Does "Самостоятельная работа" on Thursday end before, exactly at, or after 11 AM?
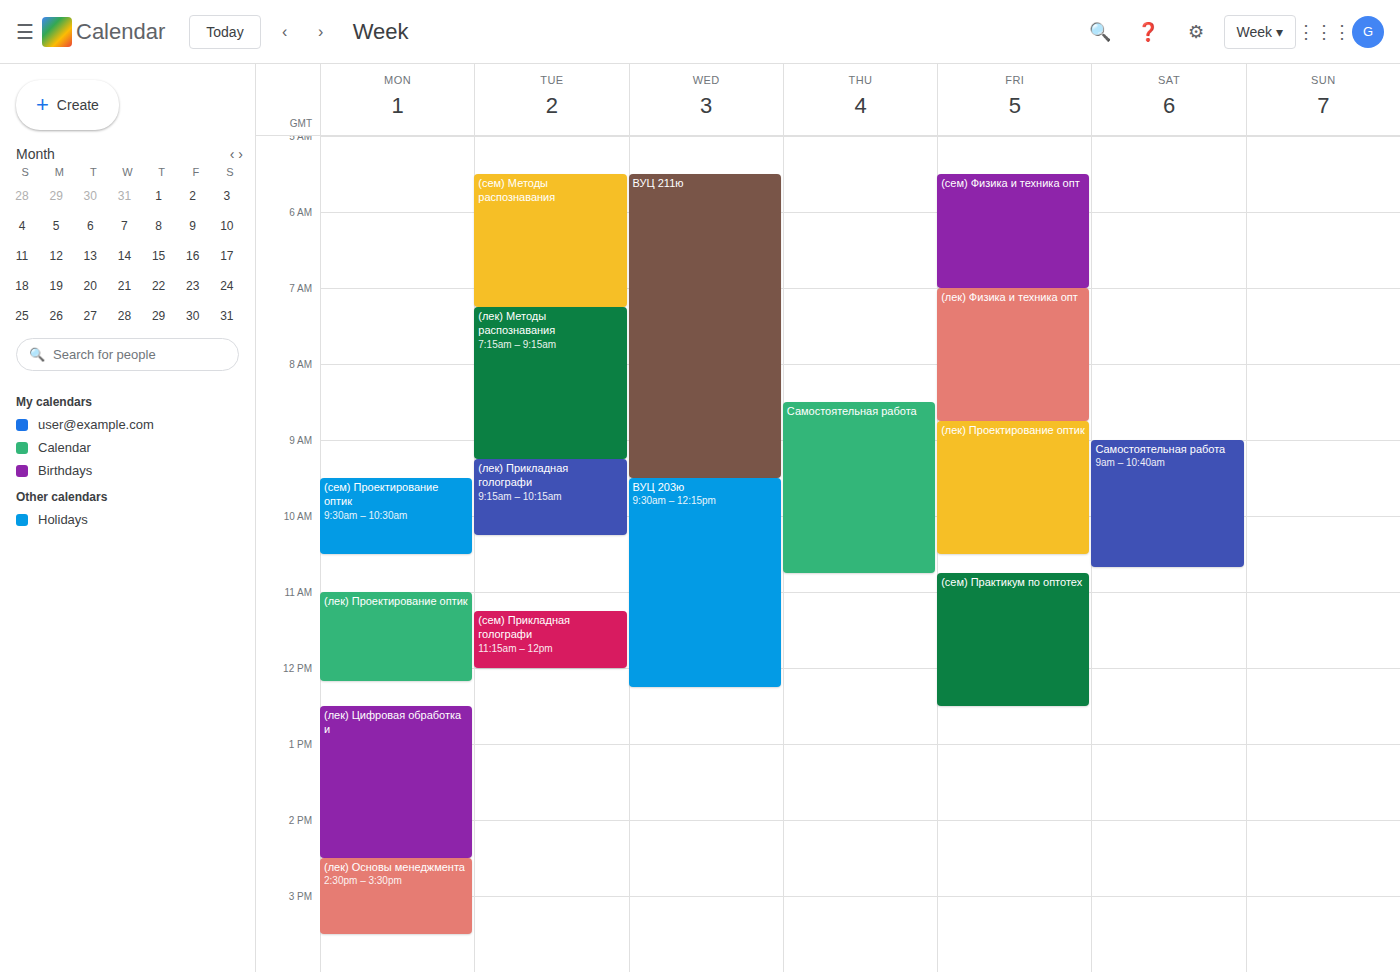
10:45 AM -- before 11 AM, 15 minutes above the 11 AM line.